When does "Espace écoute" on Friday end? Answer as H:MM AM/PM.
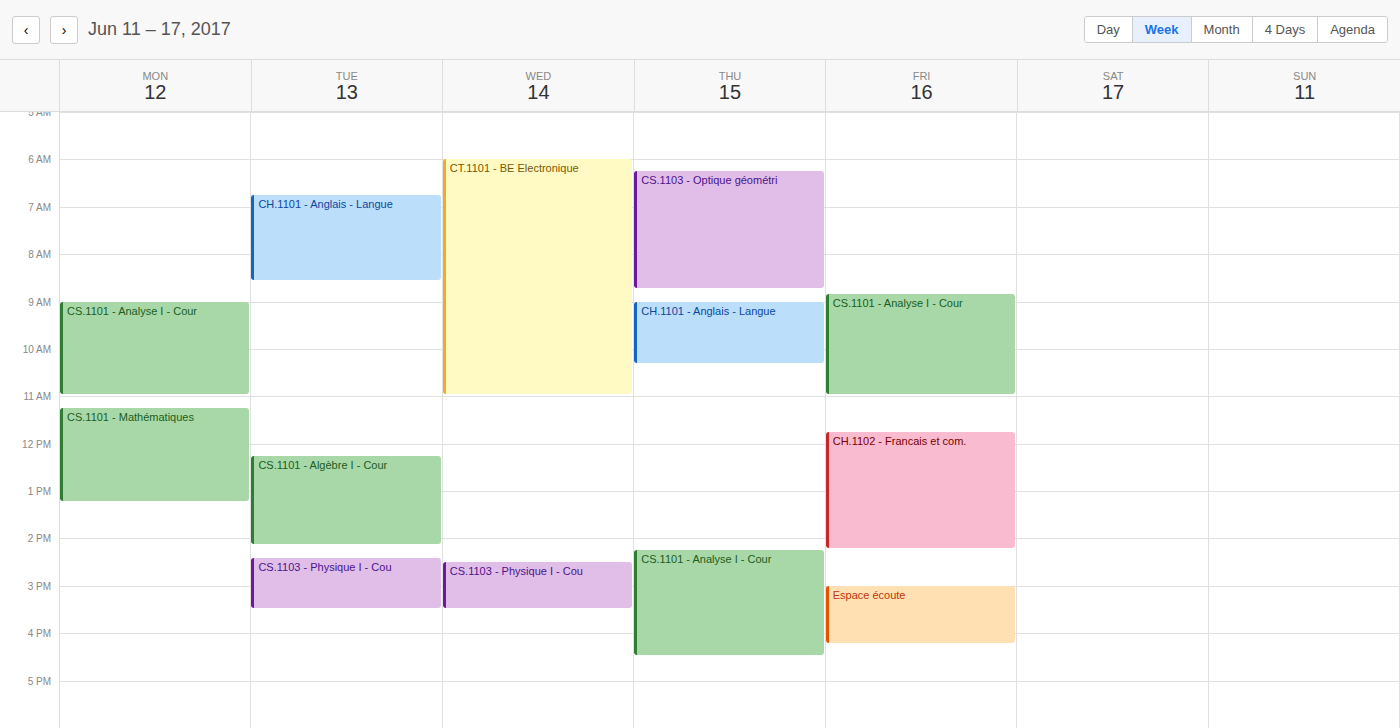
4:15 PM